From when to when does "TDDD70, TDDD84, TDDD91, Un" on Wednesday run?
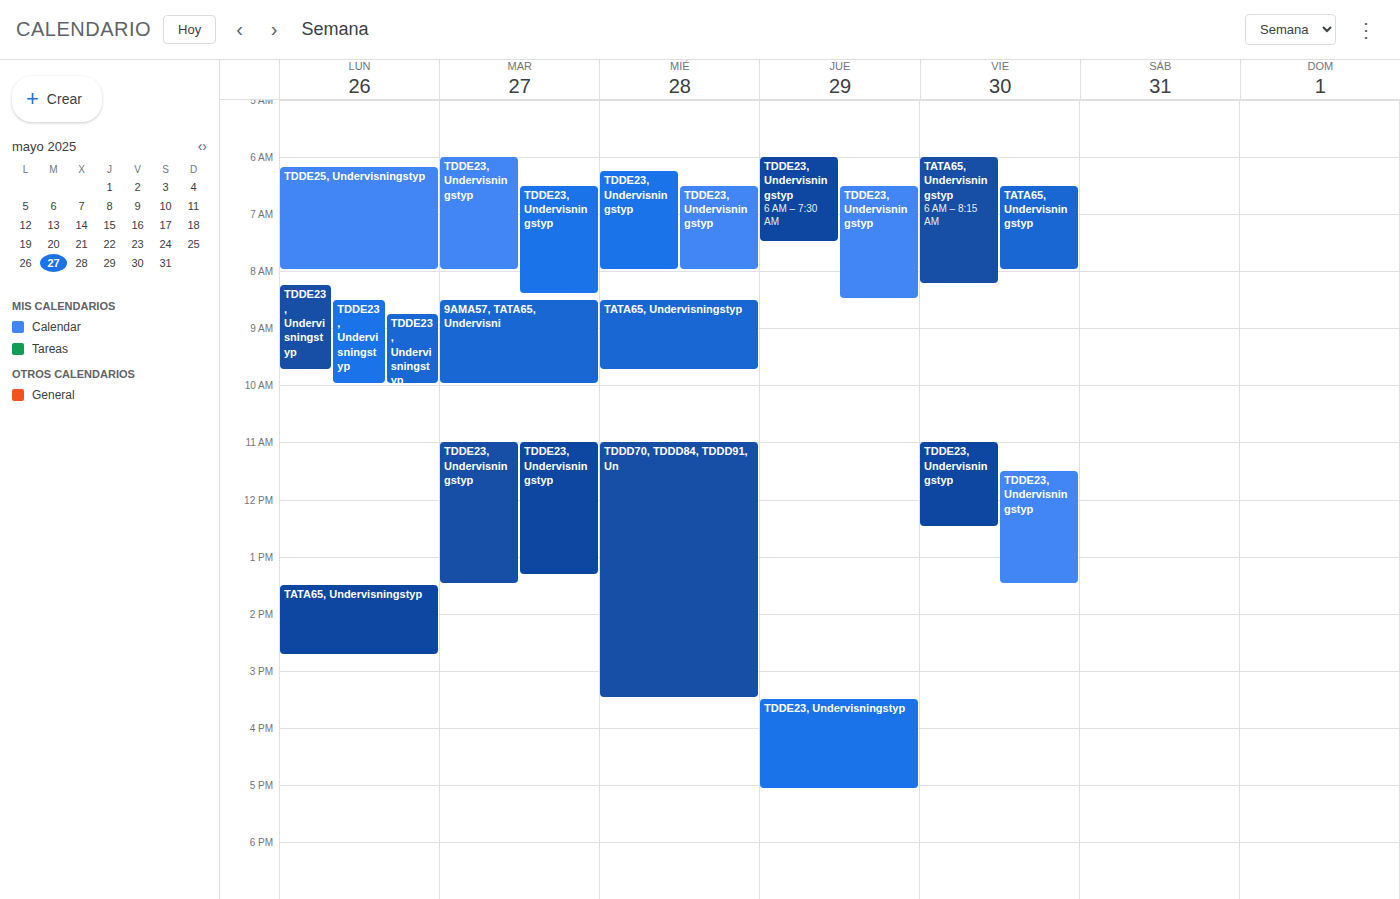
11:00 AM to 3:30 PM